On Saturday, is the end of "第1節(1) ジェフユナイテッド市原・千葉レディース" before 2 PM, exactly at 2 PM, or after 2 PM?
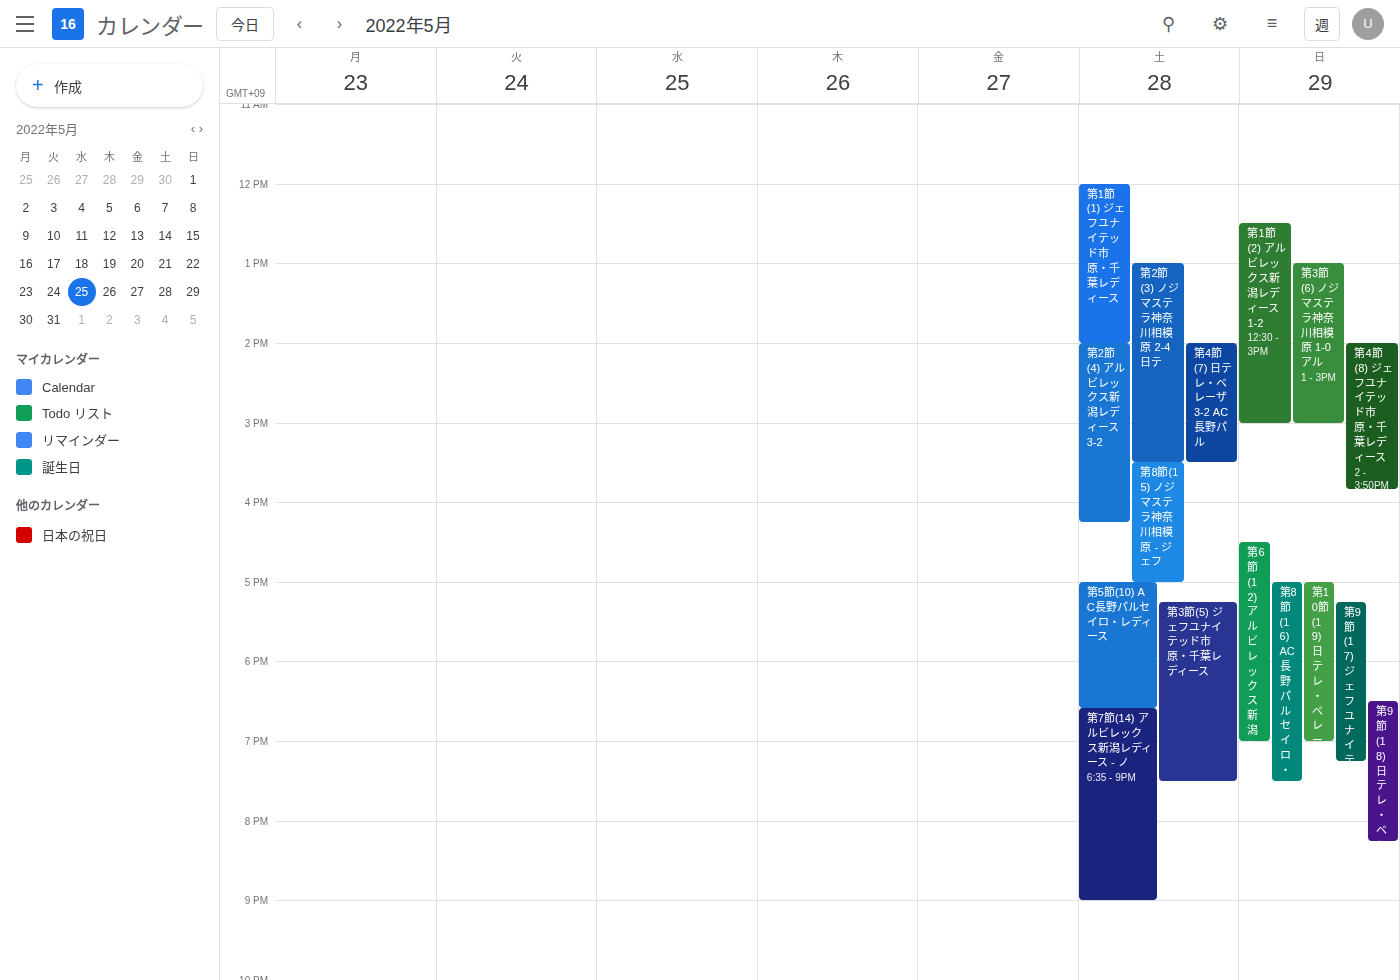
2:00 PM -- exactly at 2 PM, on the 2 PM line.